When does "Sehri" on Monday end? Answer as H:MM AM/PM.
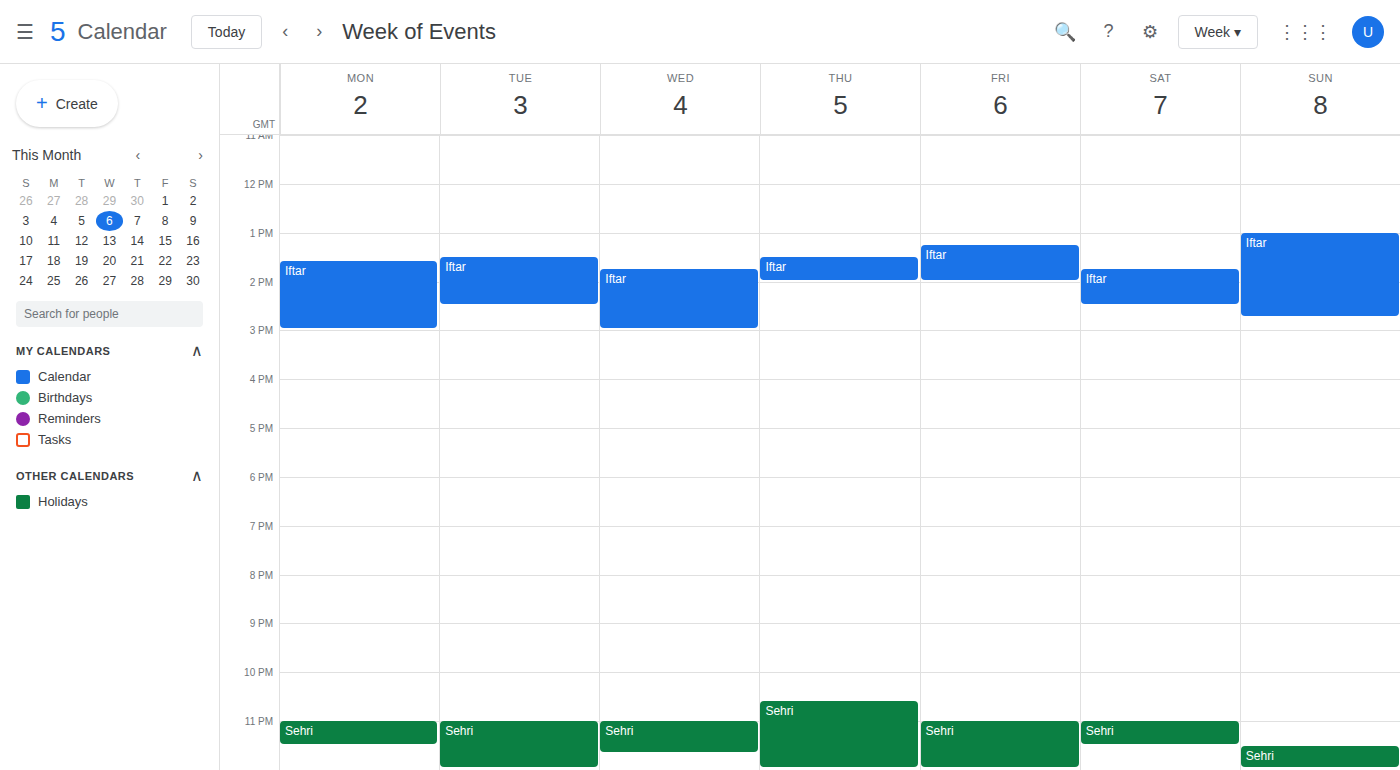
11:30 PM